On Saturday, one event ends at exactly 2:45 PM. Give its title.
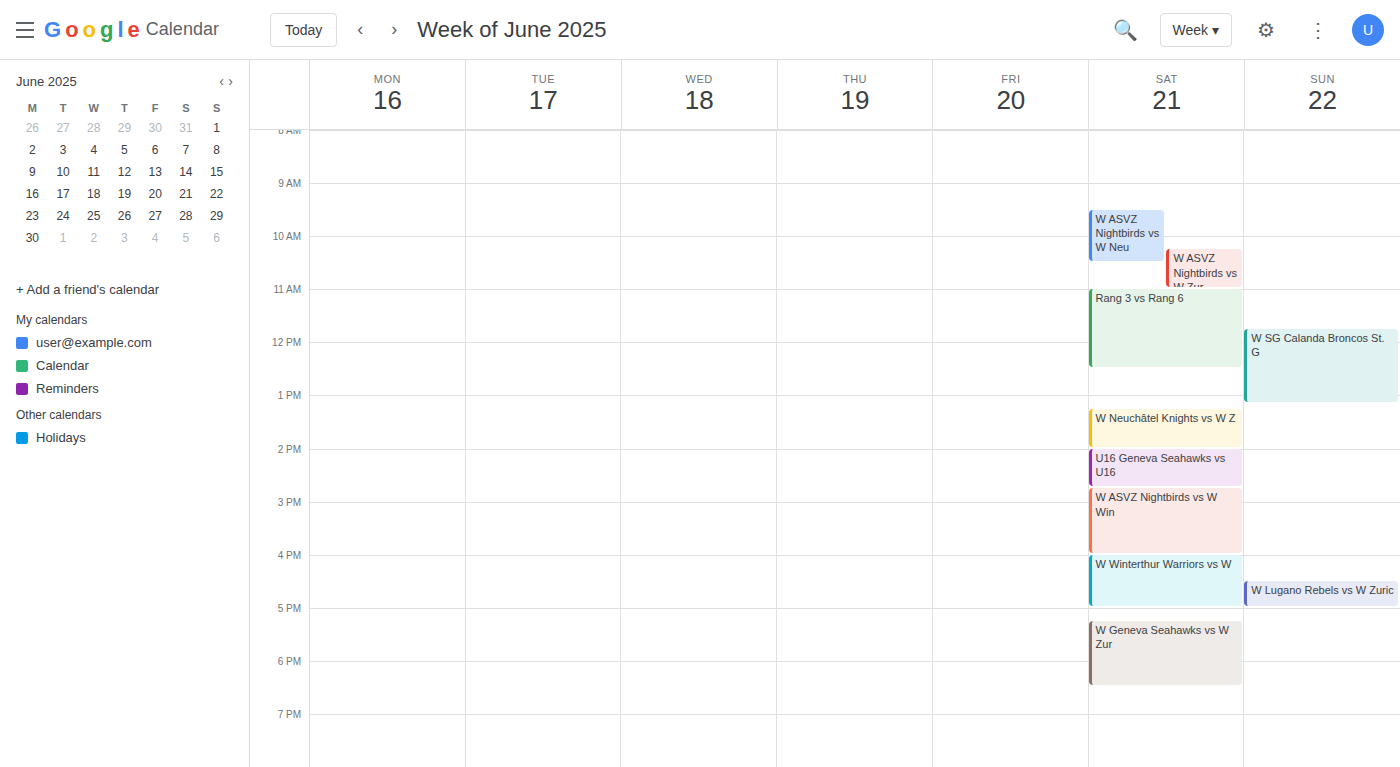
"U16 Geneva Seahawks vs U16"